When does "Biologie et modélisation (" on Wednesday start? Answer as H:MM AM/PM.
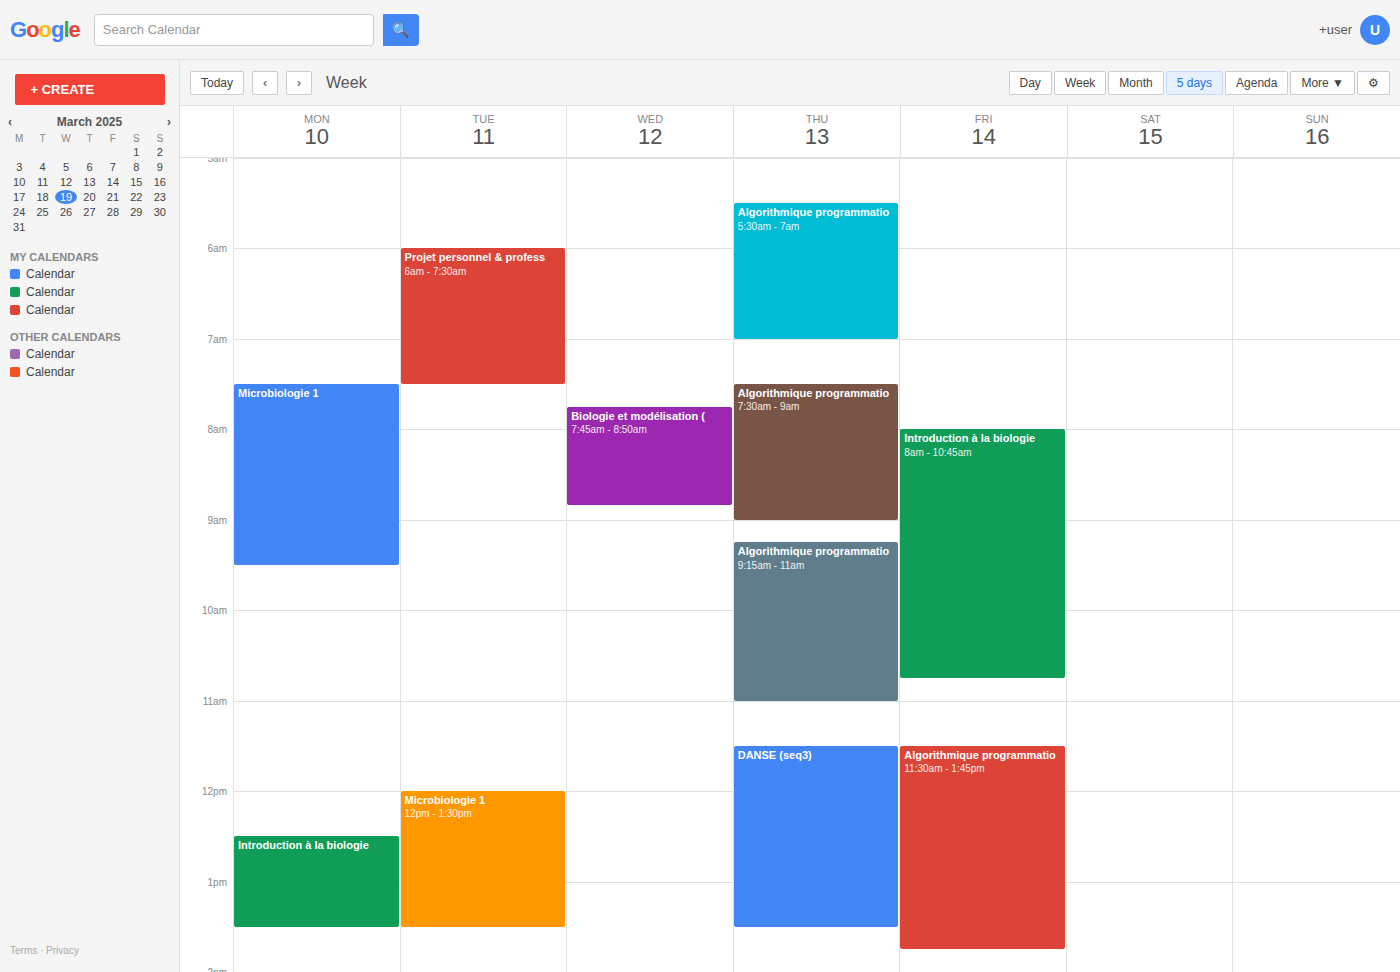
7:45 AM